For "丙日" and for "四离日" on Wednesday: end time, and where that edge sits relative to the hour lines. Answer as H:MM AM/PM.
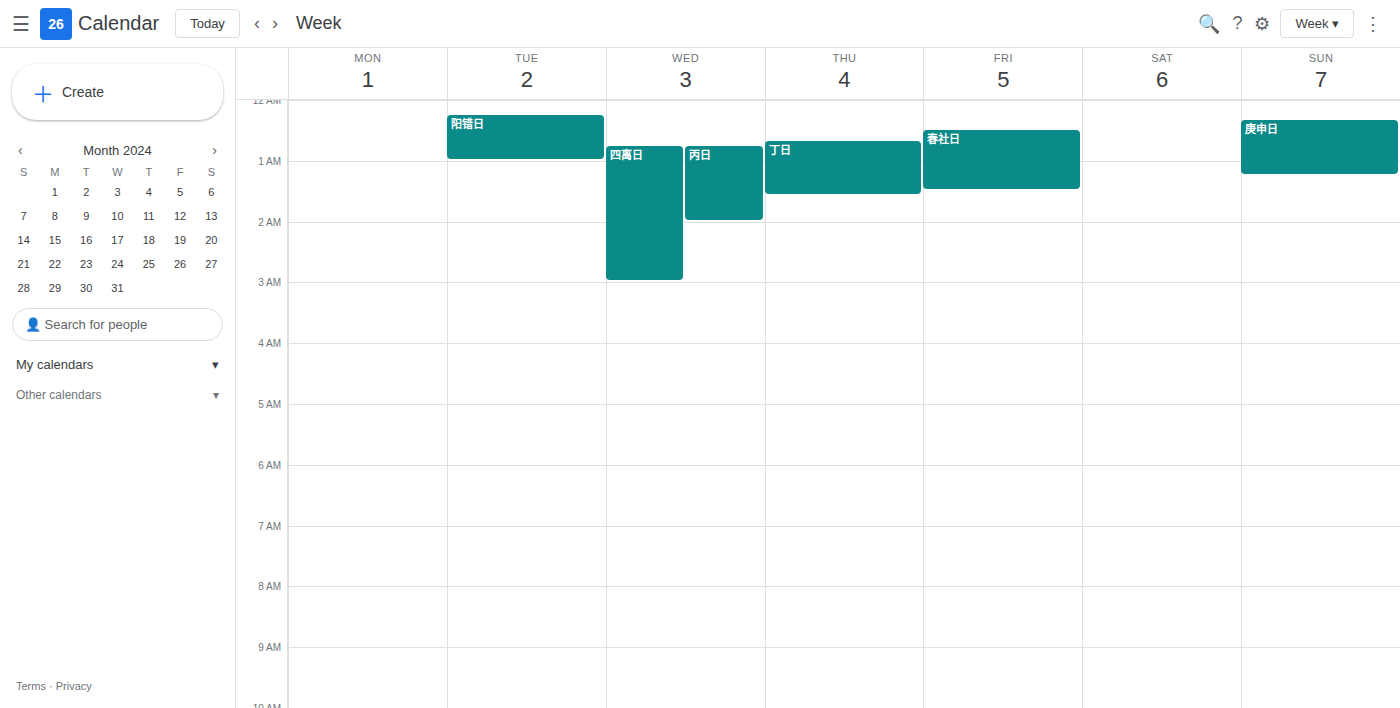
"丙日": 2:00 AM, exactly on the 2 AM line. "四离日": 3:00 AM, exactly on the 3 AM line.